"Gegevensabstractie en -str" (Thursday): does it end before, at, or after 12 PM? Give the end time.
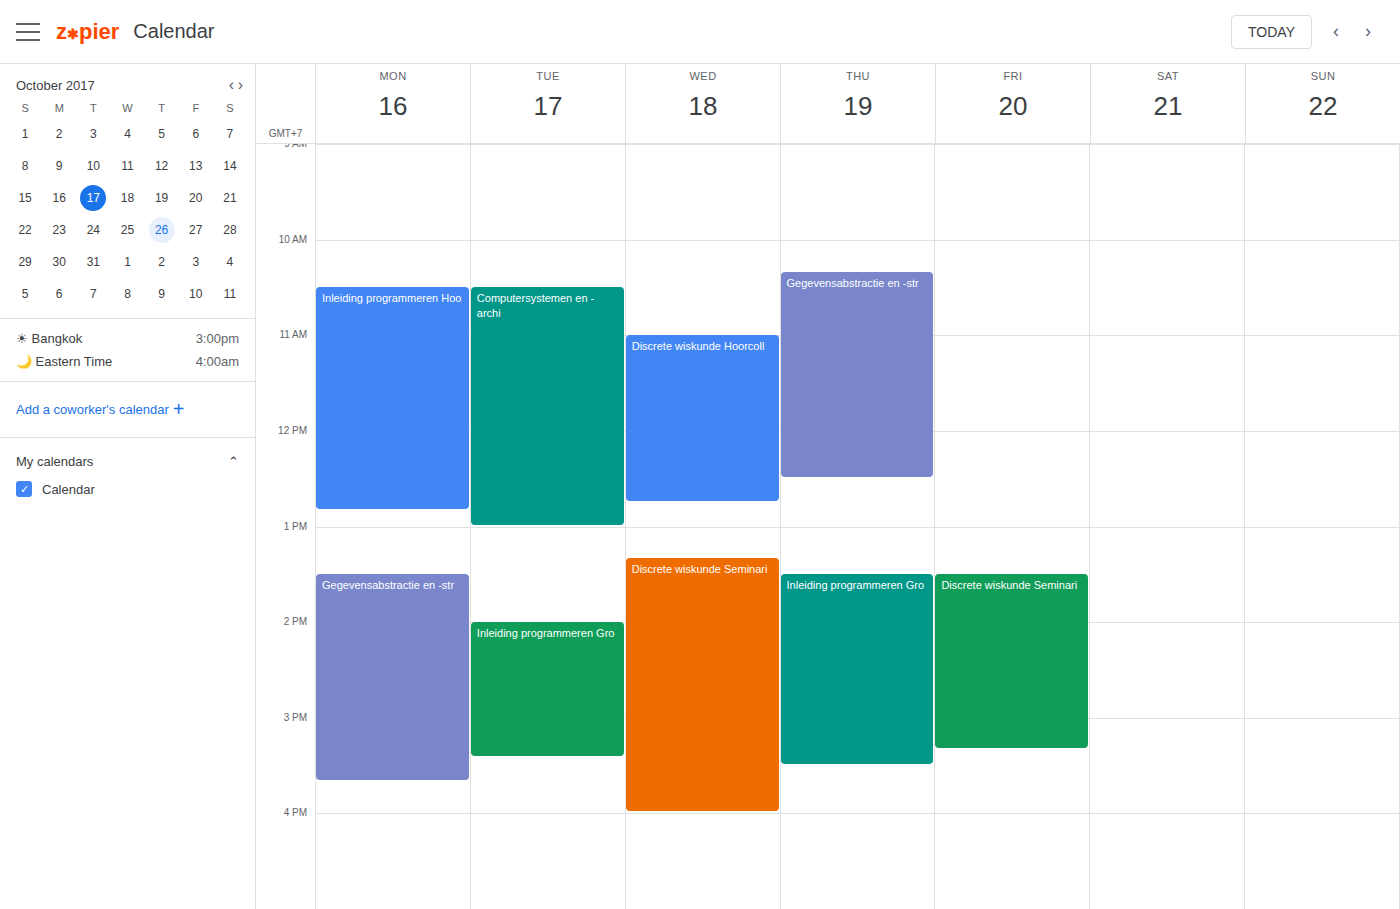
12:30 PM -- after 12 PM, 30 minutes below the 12 PM line.